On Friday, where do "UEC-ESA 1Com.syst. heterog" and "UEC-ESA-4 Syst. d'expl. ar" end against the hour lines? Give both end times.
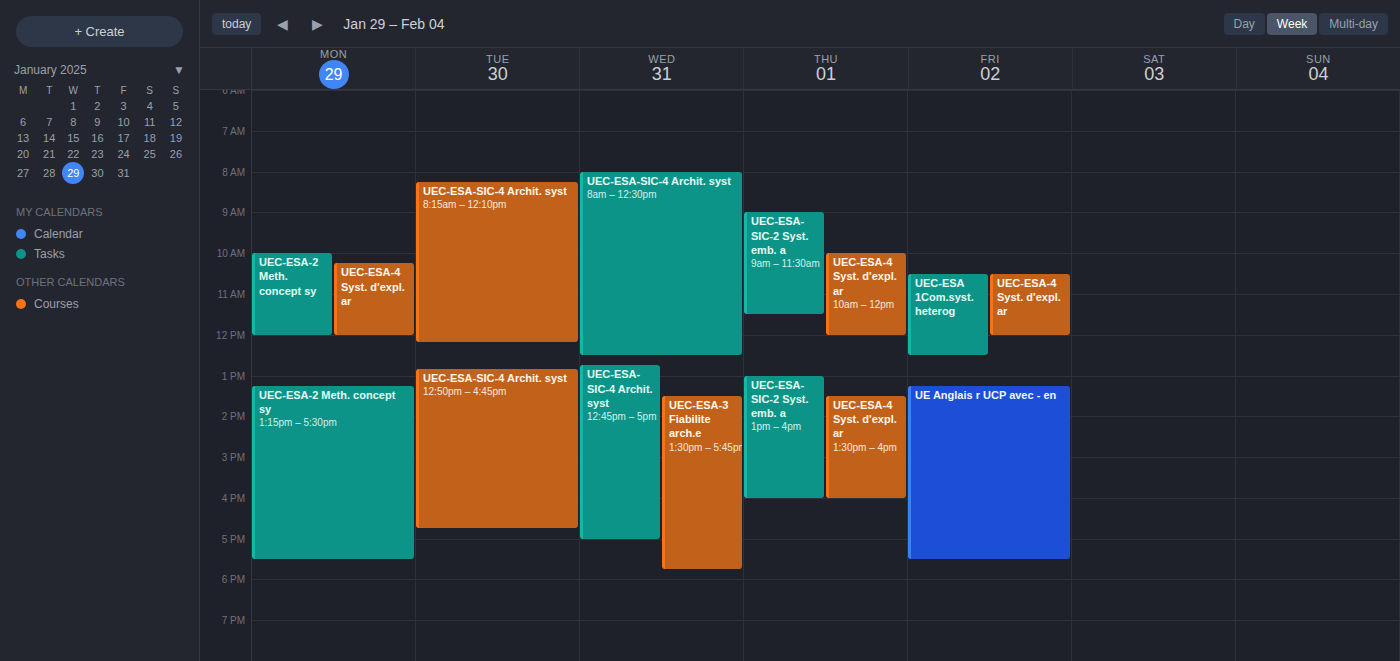
"UEC-ESA 1Com.syst. heterog": 12:30 PM, halfway between the 12 PM and 1 PM lines. "UEC-ESA-4 Syst. d'expl. ar": 12:00 PM, exactly on the 12 PM line.